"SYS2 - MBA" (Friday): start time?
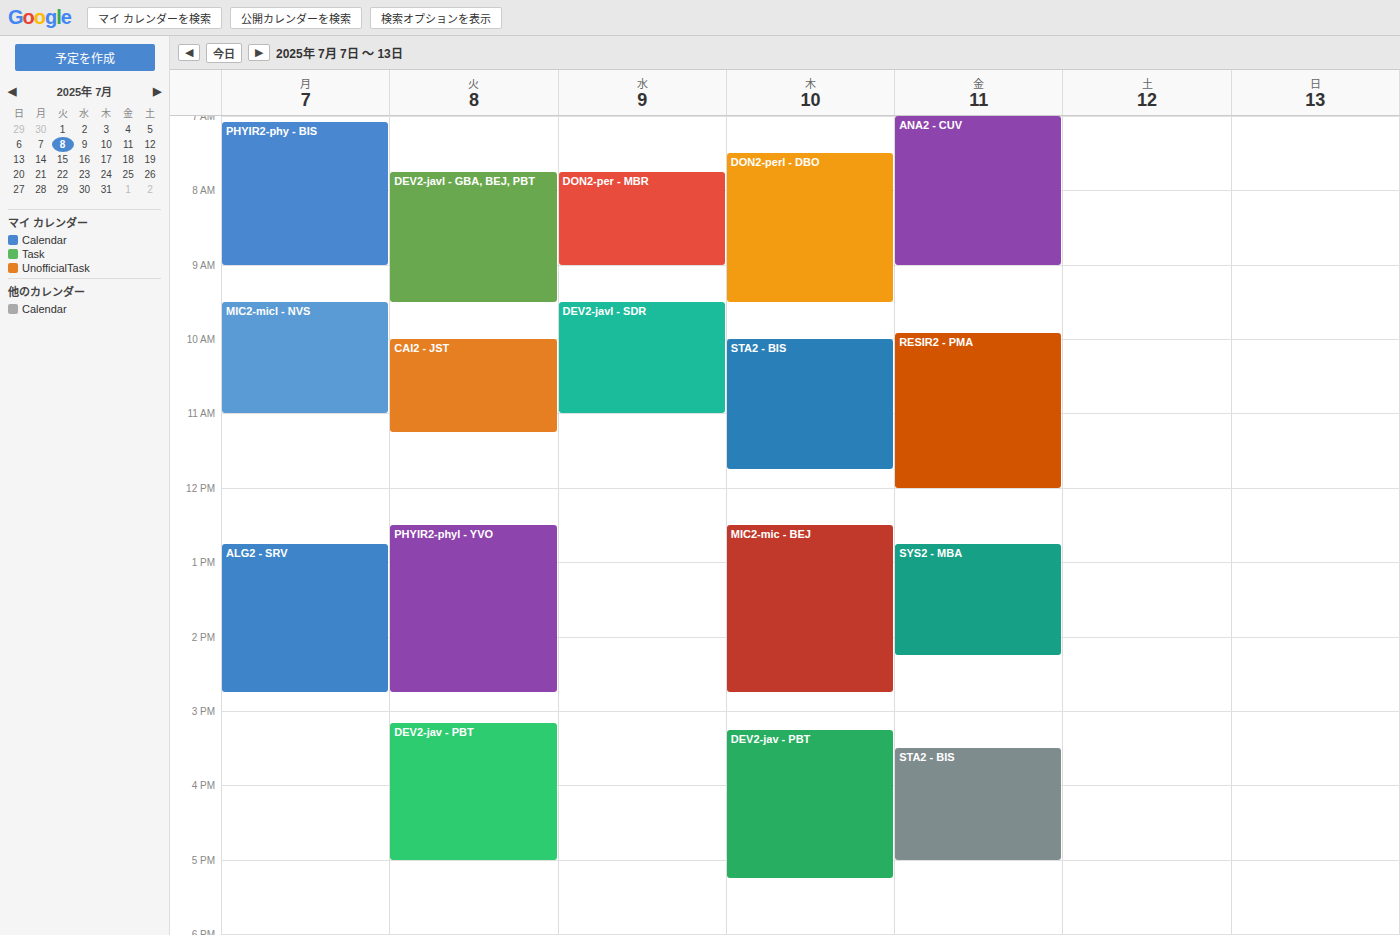
12:45 PM